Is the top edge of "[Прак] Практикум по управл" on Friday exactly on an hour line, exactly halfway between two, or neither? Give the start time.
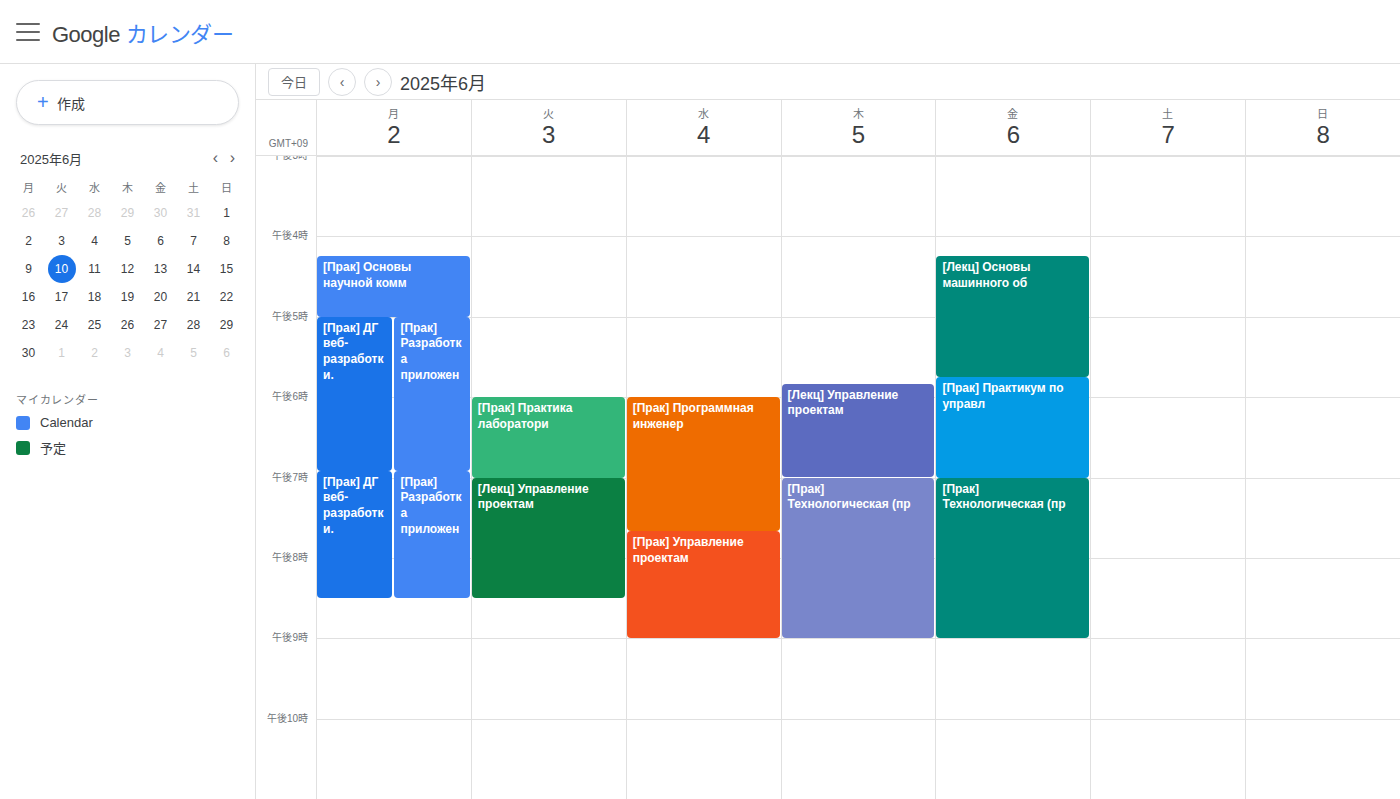
5:45 PM -- neither: three quarters of the way from the 5 PM line to the 6 PM line.